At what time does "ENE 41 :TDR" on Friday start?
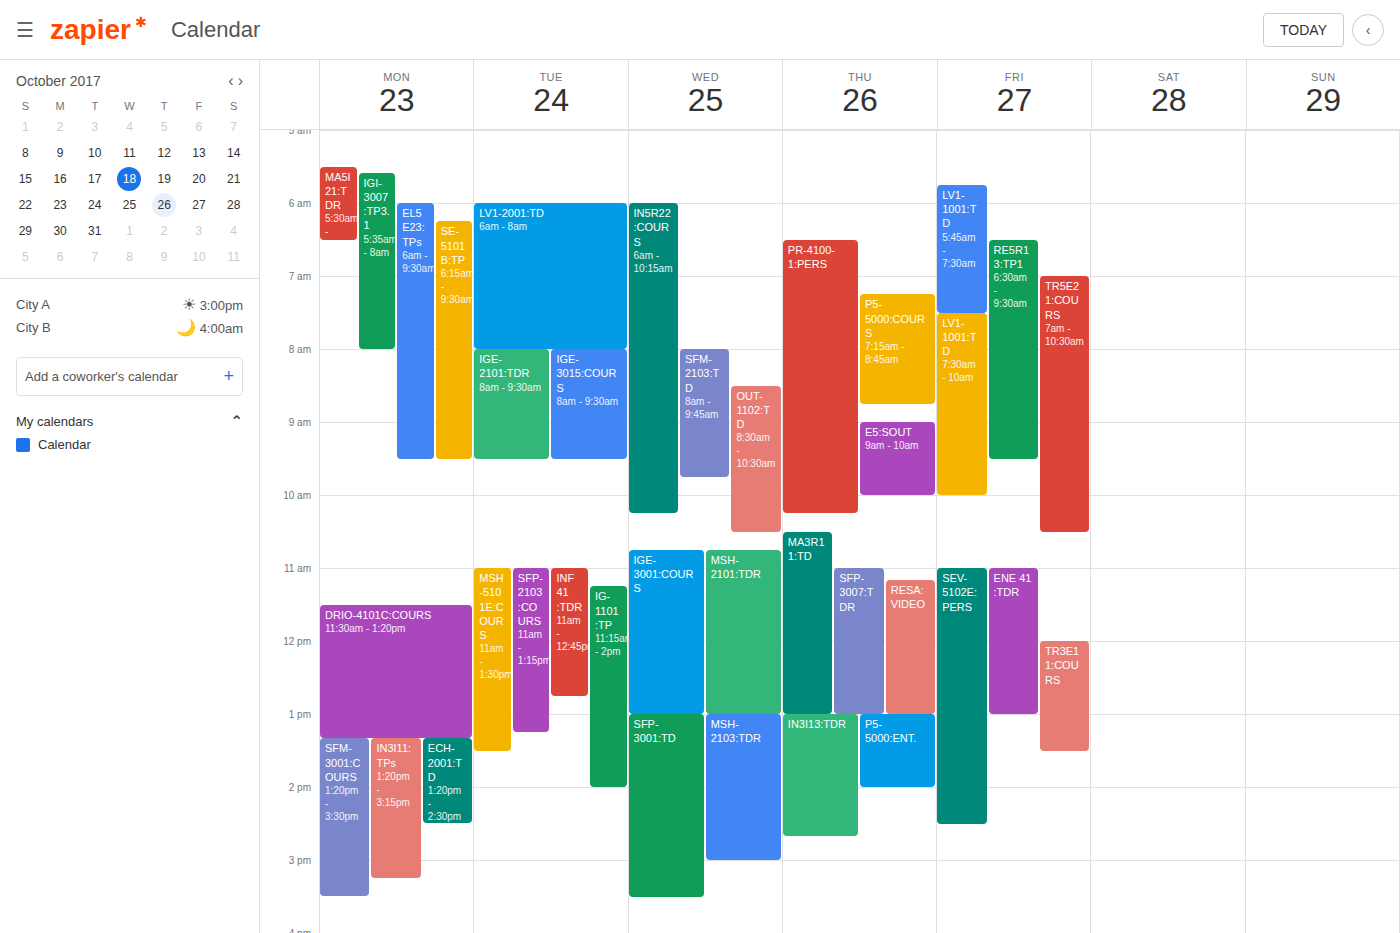
11:00 AM